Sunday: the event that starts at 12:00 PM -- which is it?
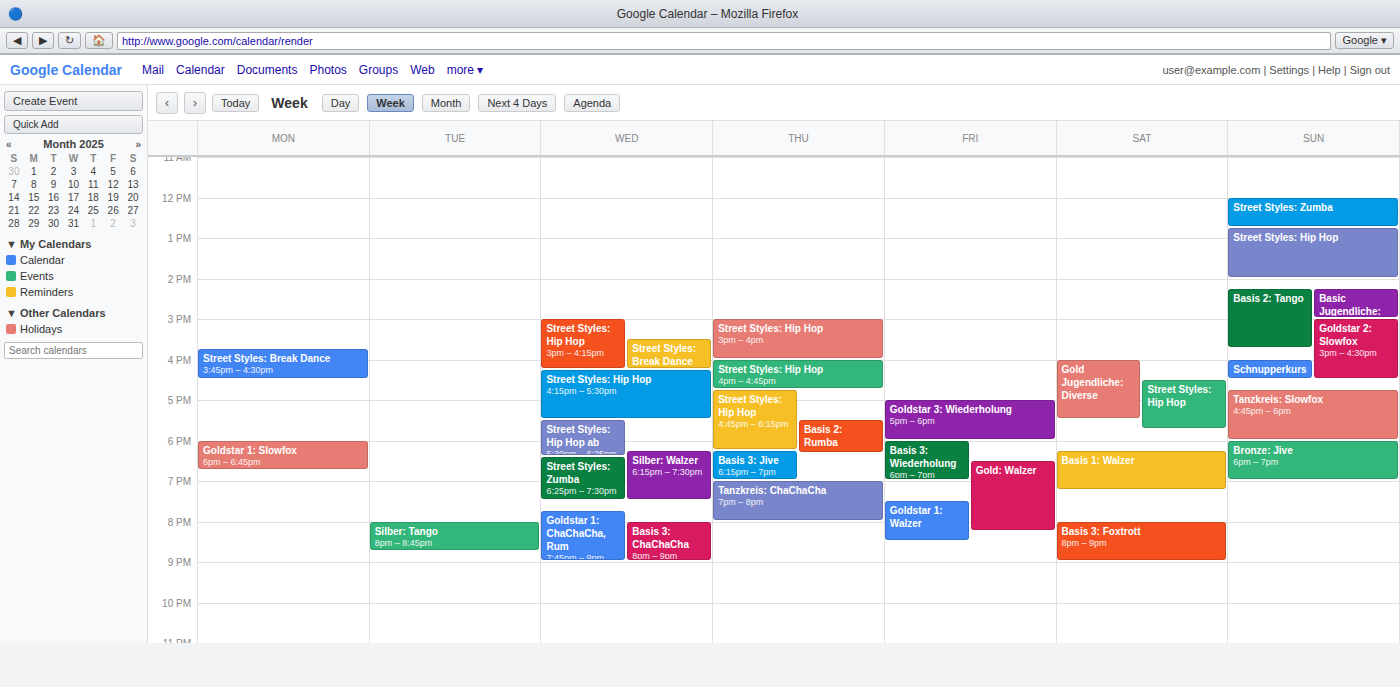
"Street Styles: Zumba"